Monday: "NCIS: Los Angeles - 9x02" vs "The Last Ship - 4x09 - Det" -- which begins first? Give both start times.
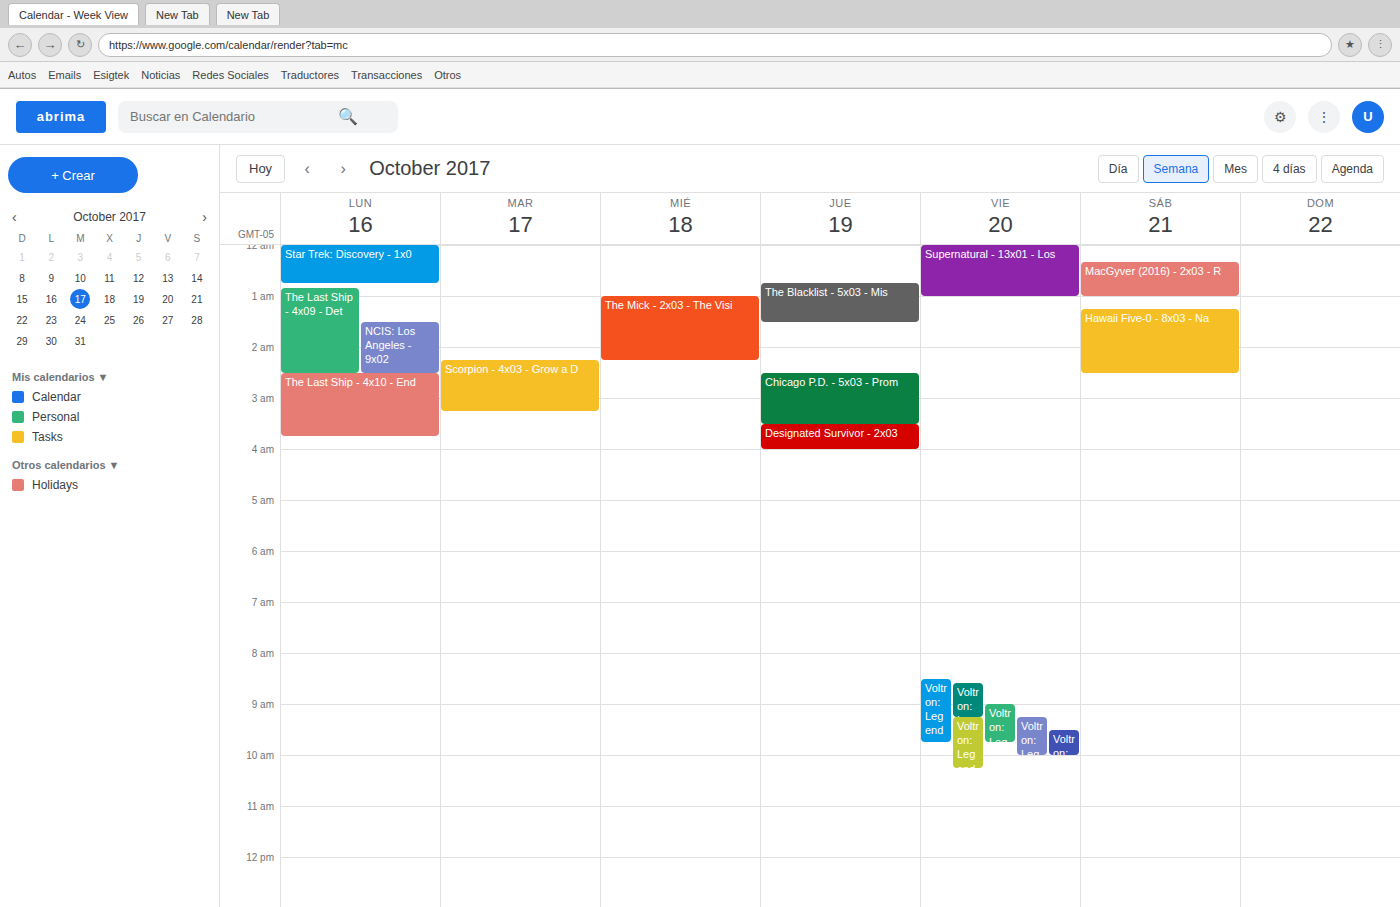
"The Last Ship - 4x09 - Det" 00:50; "NCIS: Los Angeles - 9x02" 01:30.